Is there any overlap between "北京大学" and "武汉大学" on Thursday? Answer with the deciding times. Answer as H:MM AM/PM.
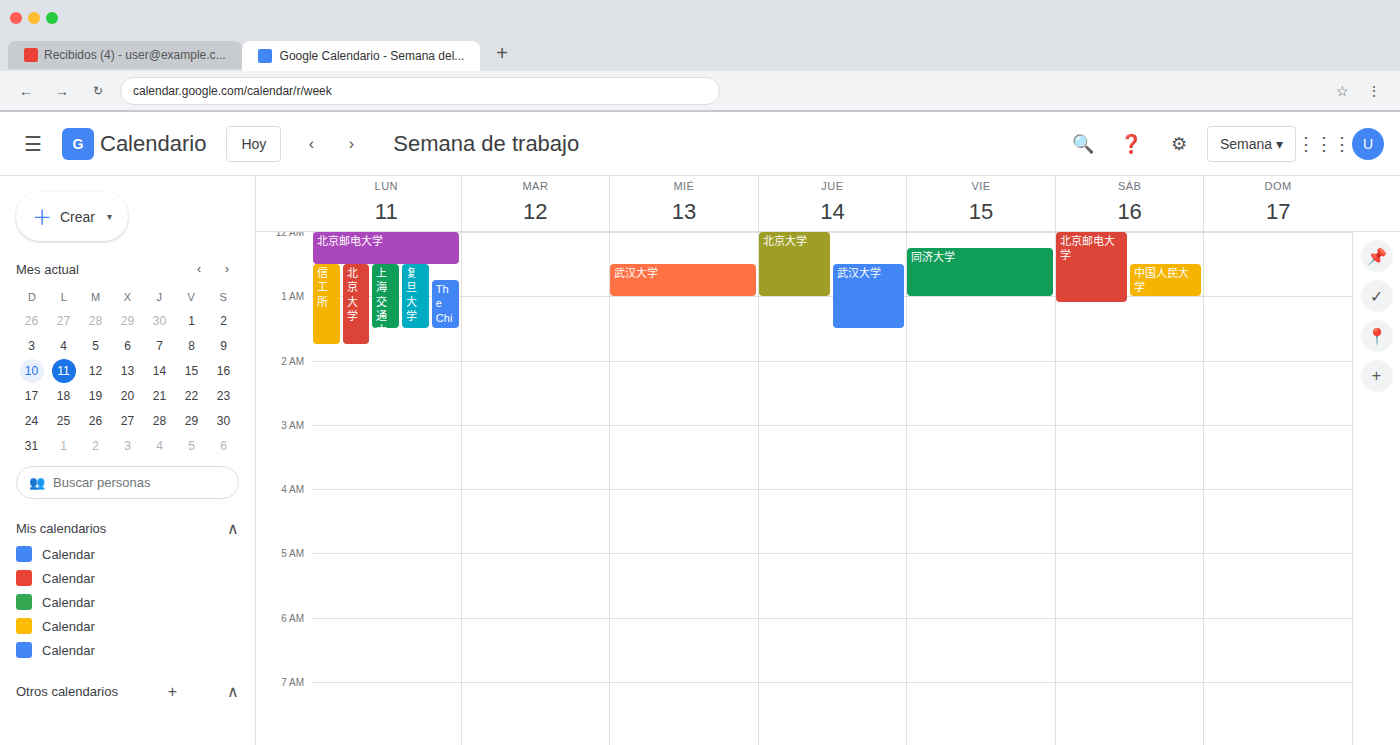
"武汉大学" starts at 12:30 AM, before "北京大学" ends at 1:00 AM -- they overlap.